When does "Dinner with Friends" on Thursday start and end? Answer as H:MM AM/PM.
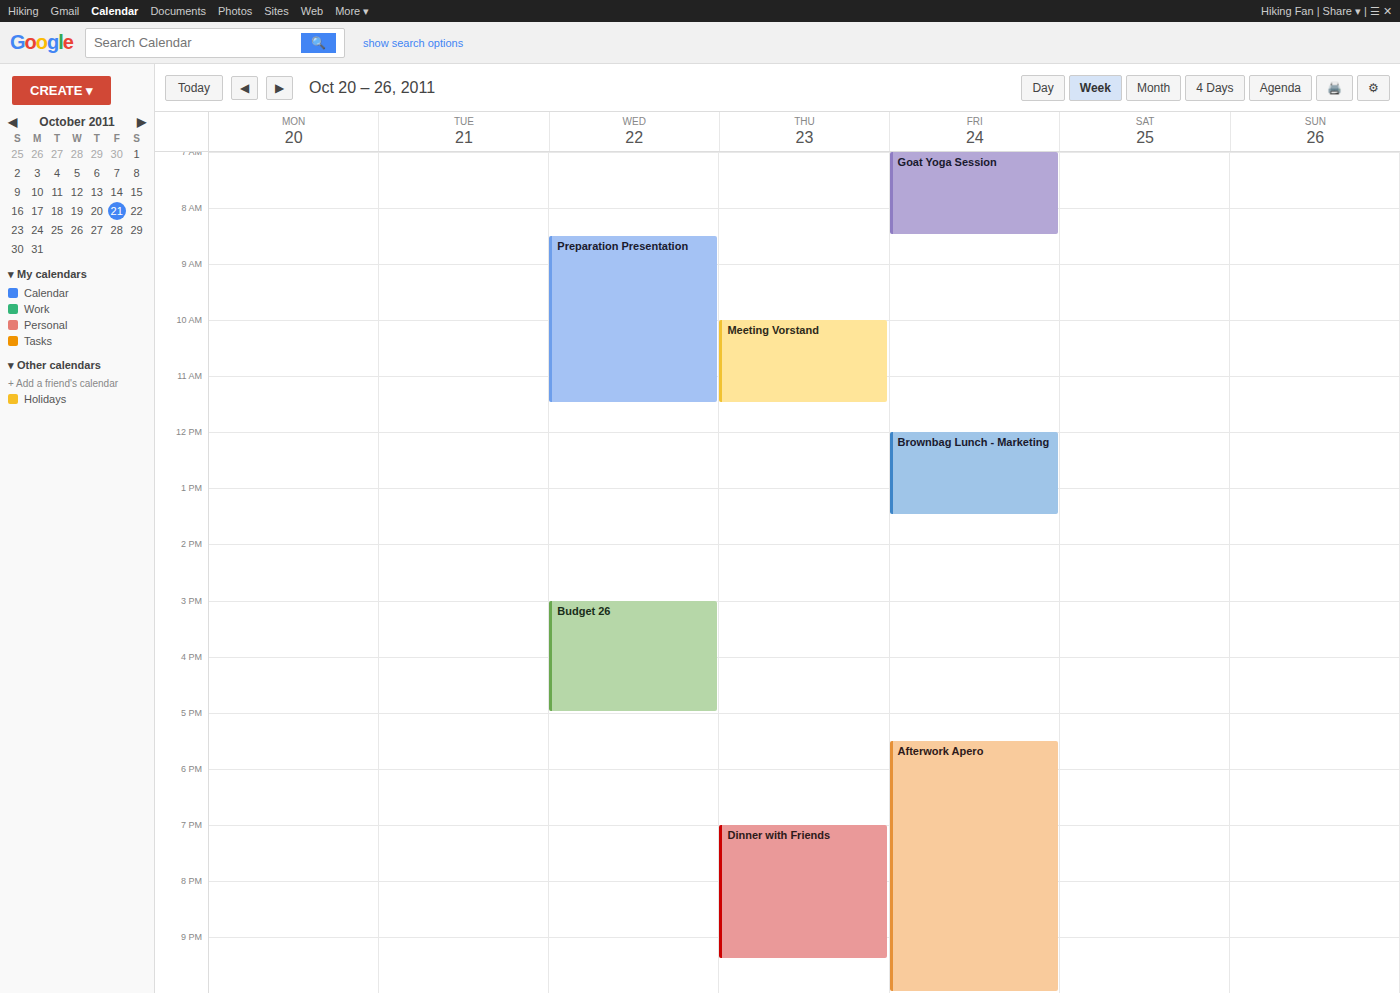
7:00 PM to 9:25 PM